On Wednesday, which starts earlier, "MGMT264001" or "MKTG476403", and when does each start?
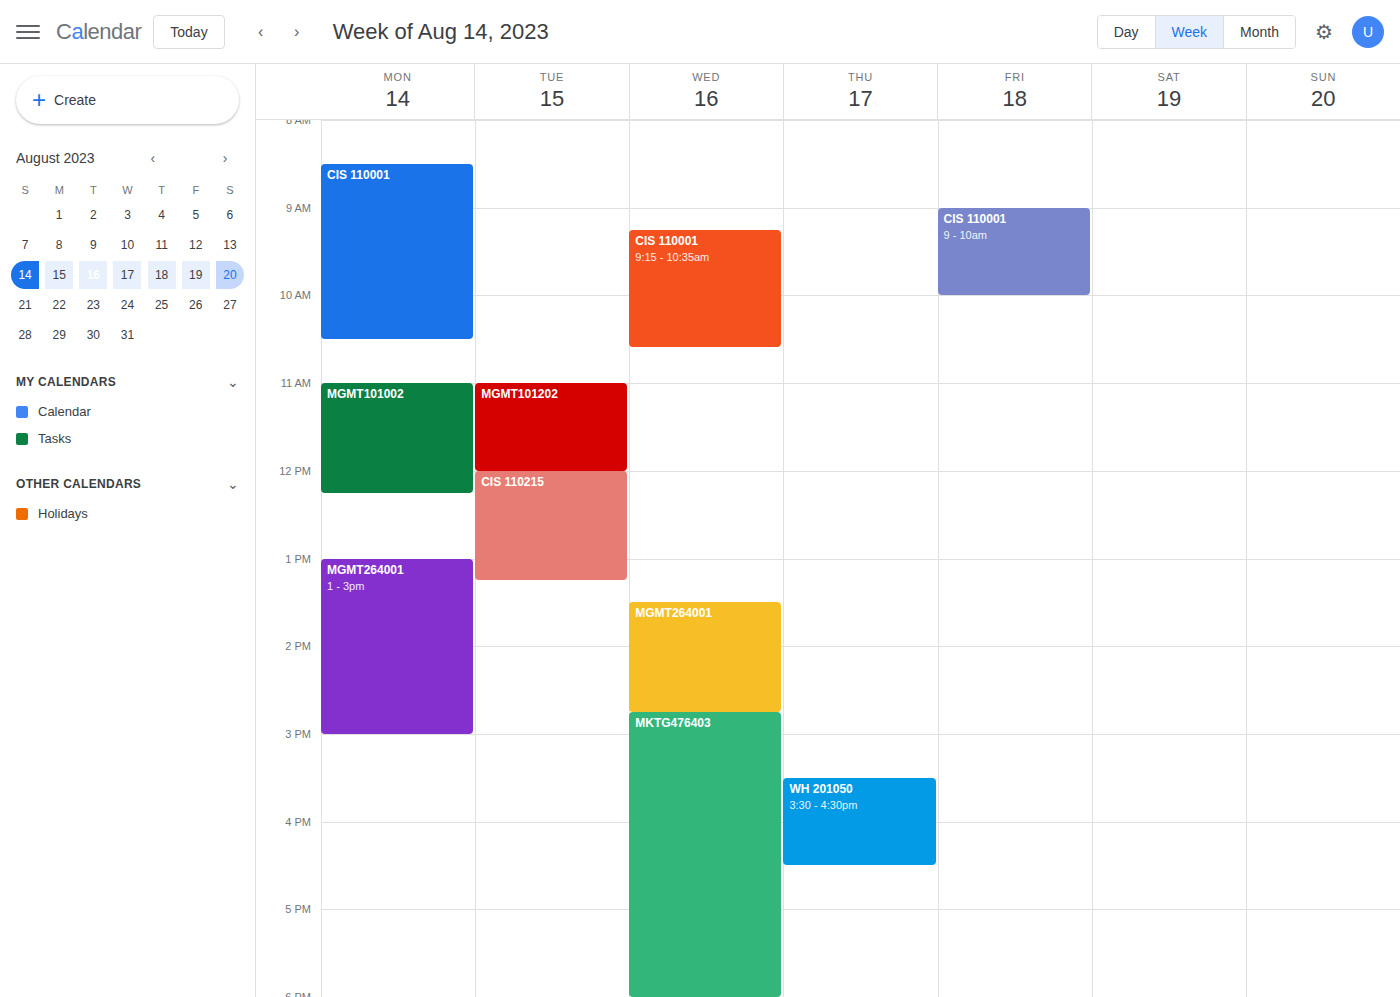
"MGMT264001" 1:30 PM; "MKTG476403" 2:45 PM.